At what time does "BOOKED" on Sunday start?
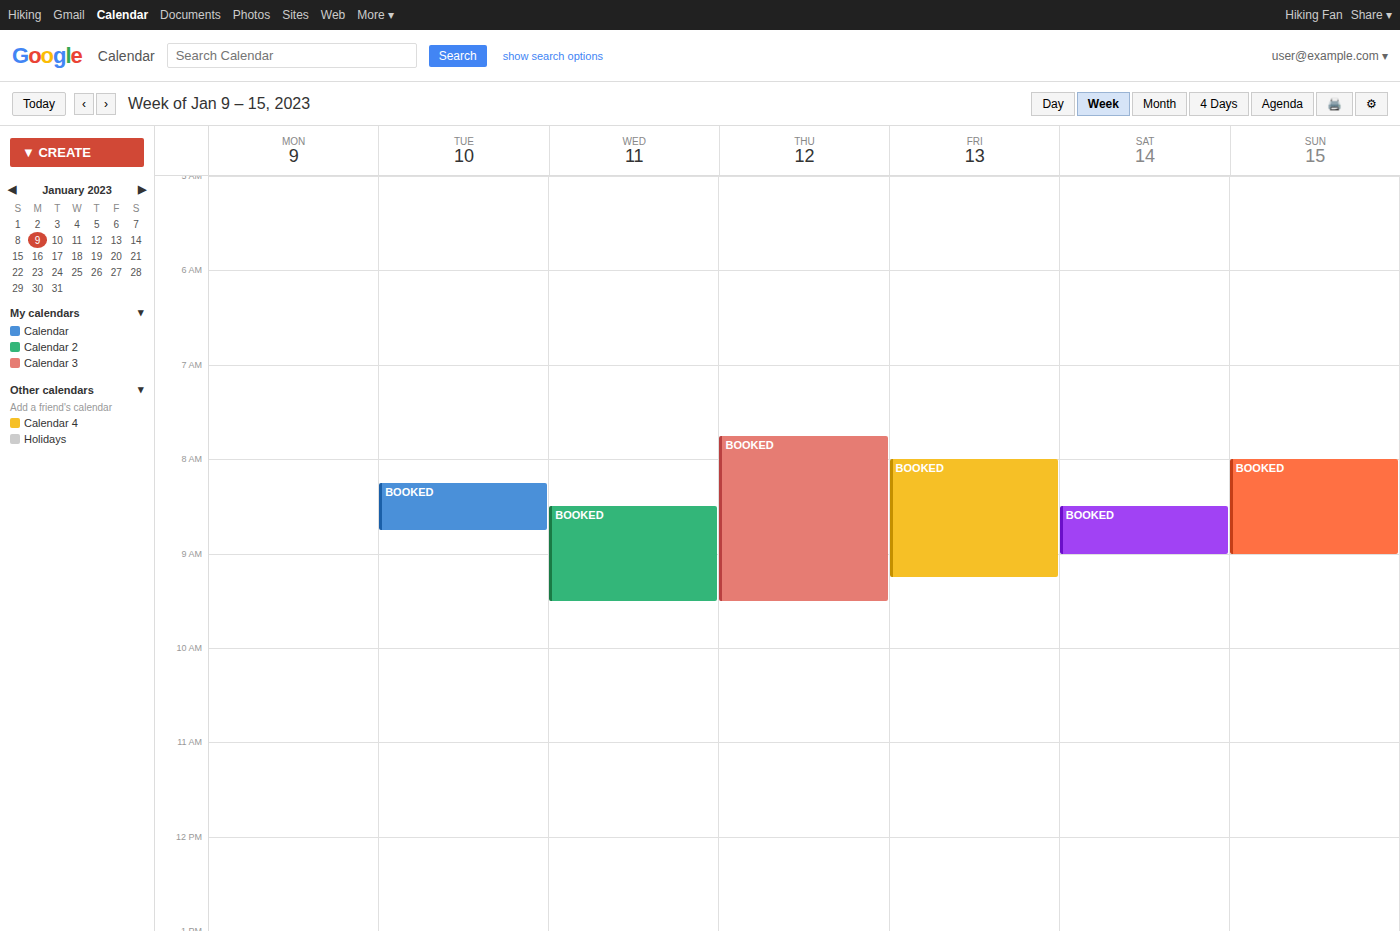
8:00 AM